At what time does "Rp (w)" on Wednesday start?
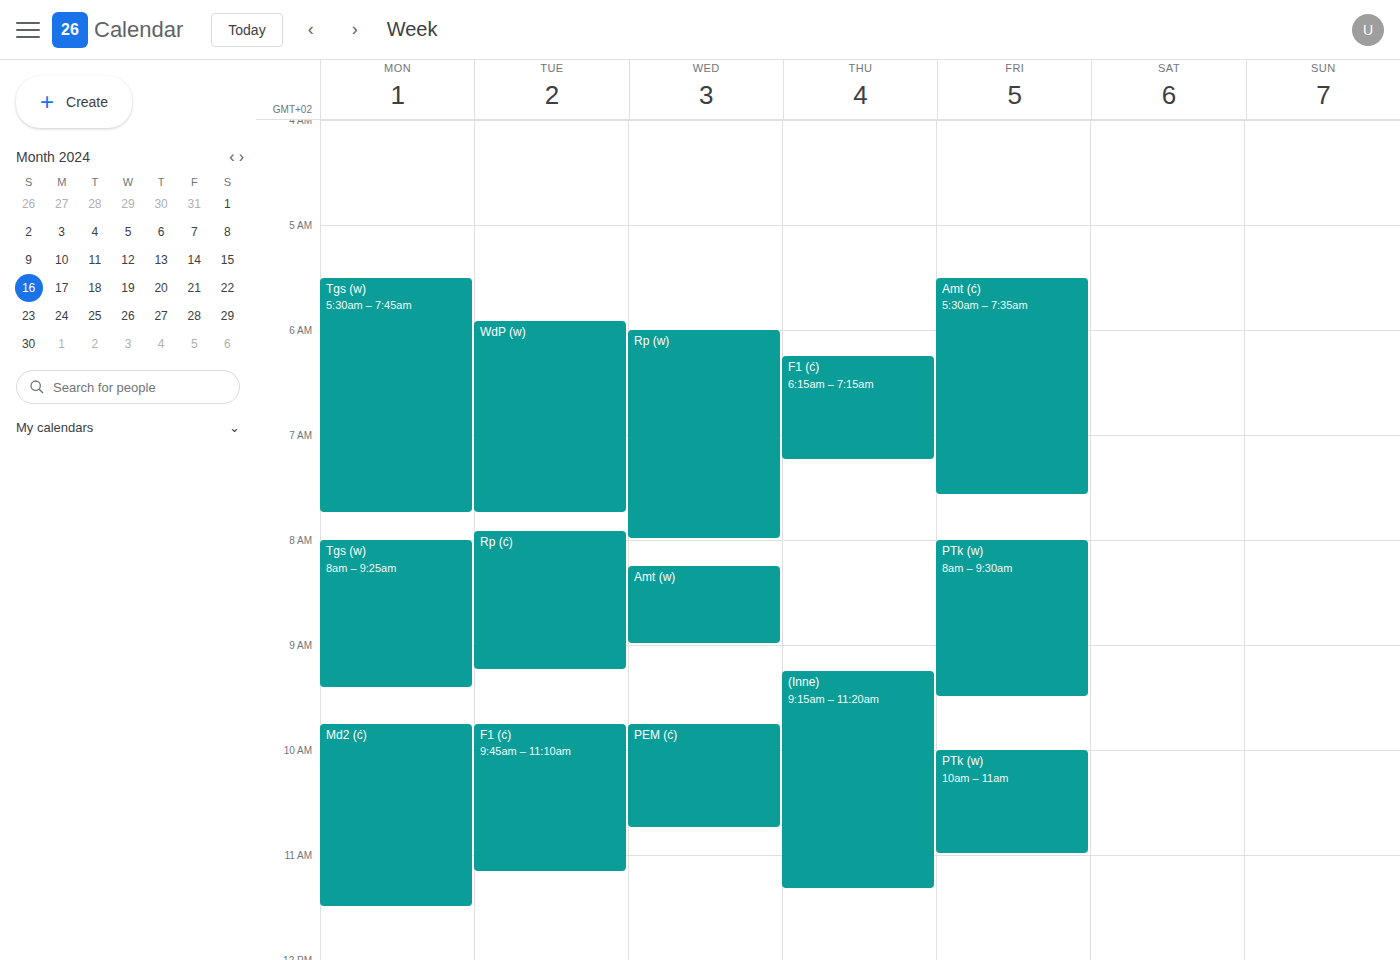
6:00 AM